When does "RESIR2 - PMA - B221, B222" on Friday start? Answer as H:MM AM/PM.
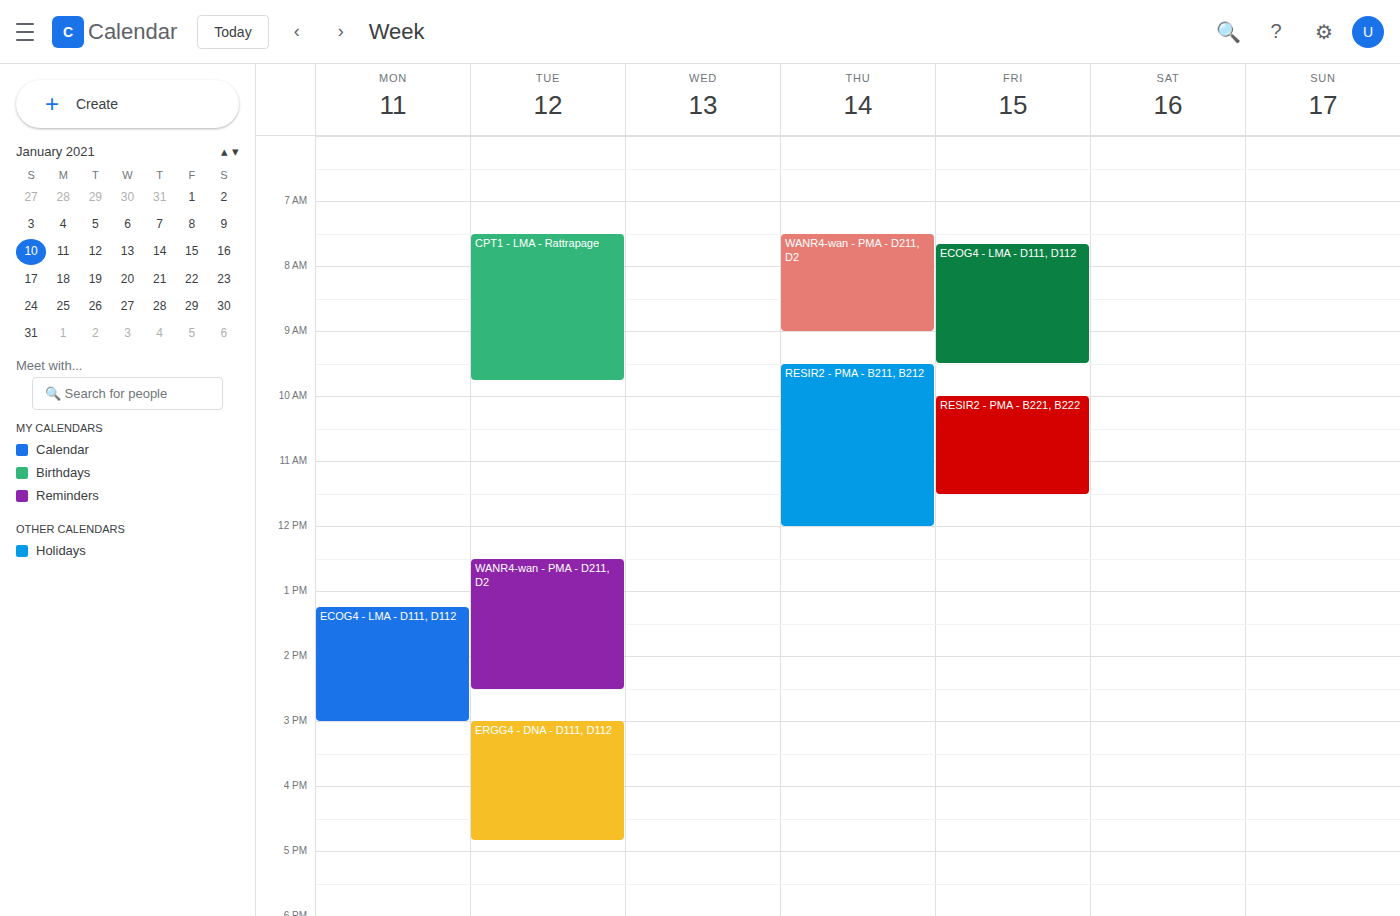
10:00 AM